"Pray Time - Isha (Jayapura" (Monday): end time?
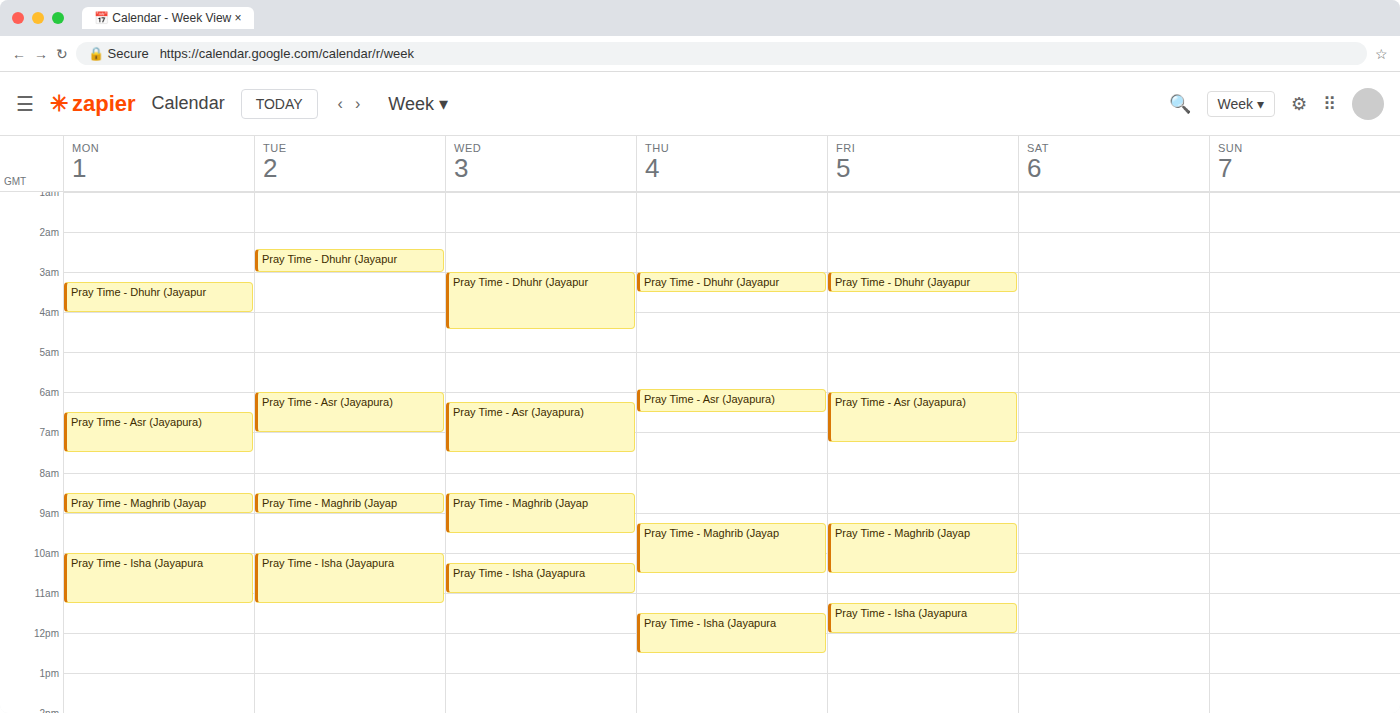
11:15 AM